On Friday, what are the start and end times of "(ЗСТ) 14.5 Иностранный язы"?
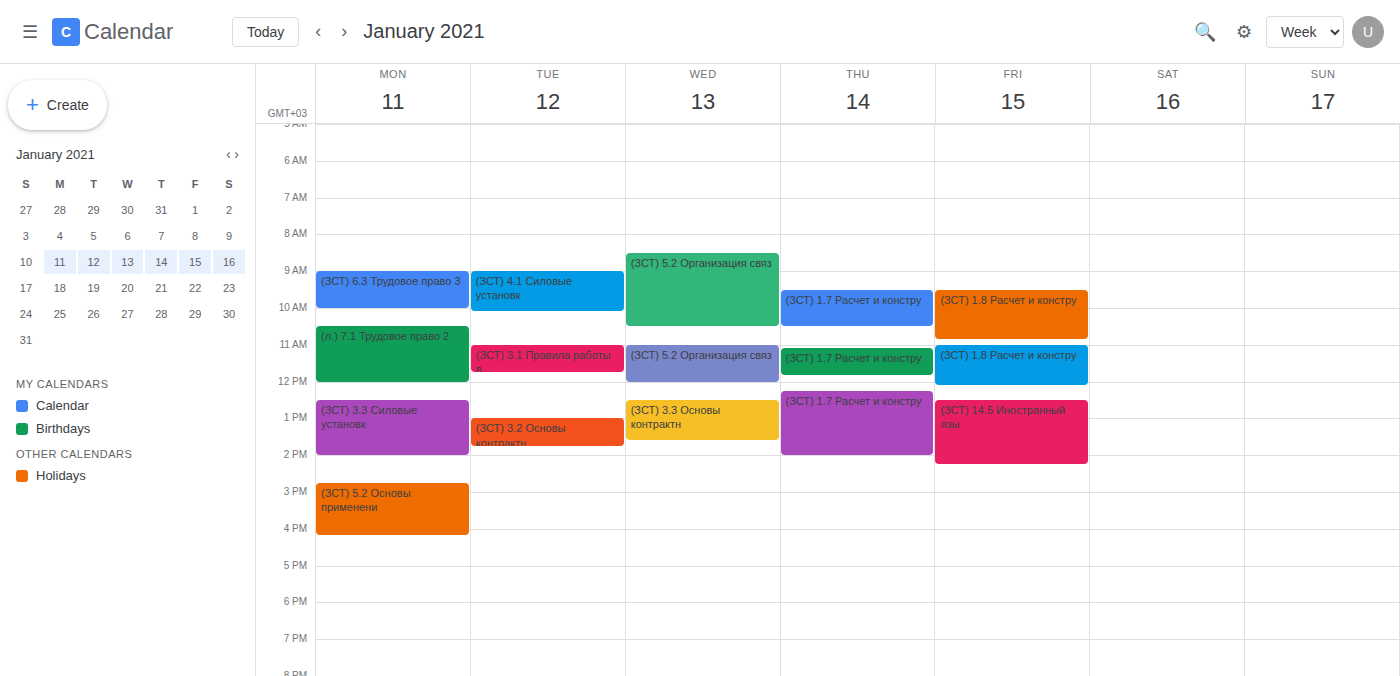
12:30 PM to 2:15 PM